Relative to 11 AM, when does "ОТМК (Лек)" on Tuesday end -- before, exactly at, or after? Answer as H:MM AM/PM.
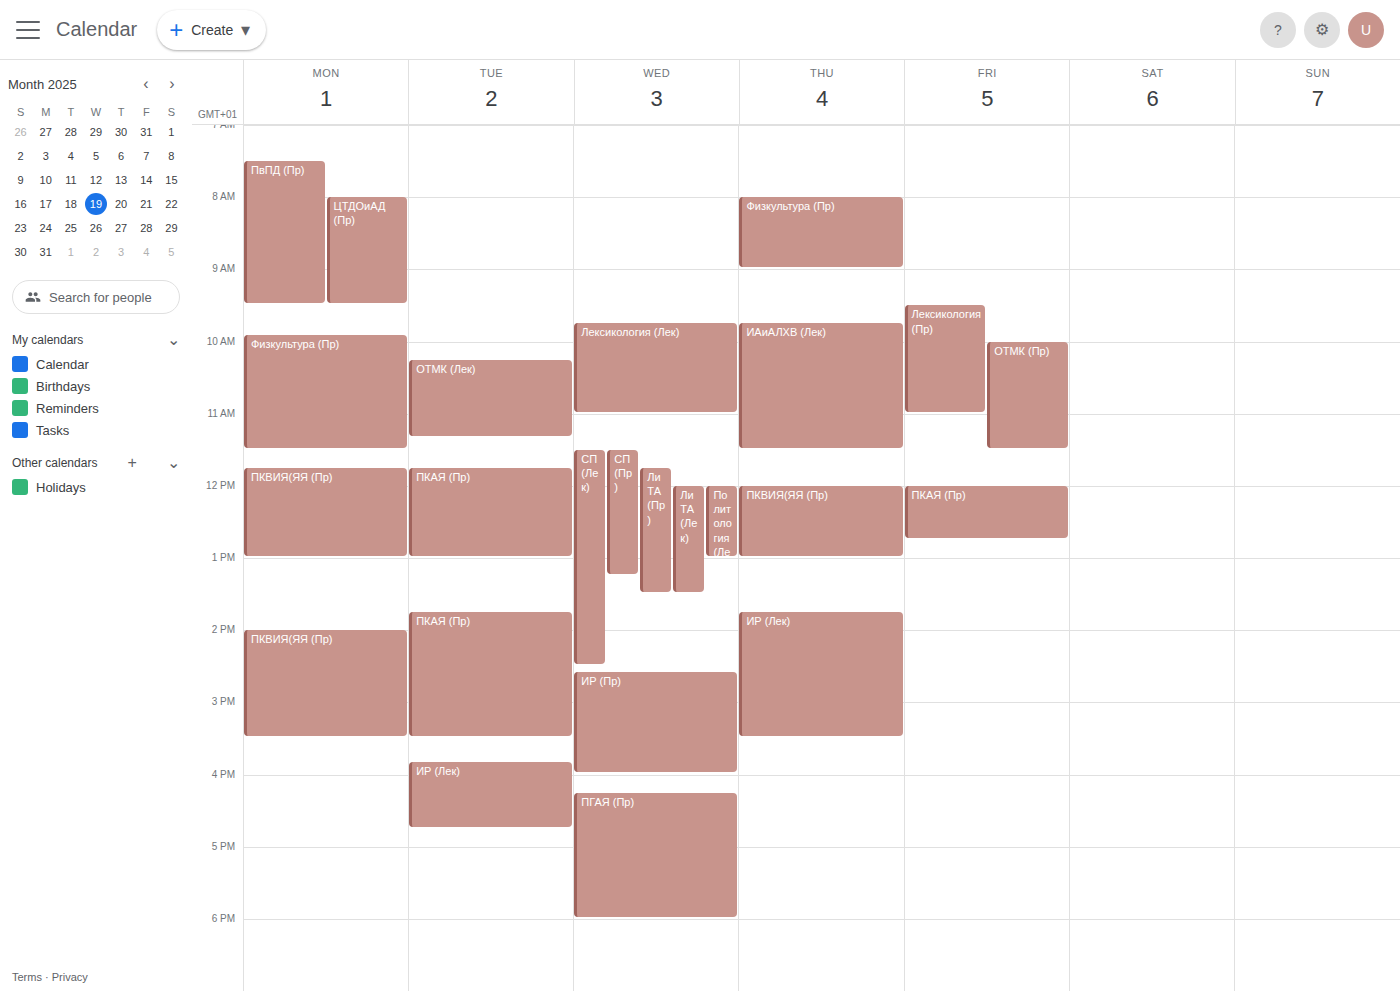
11:20 AM -- after 11 AM, 20 minutes below the 11 AM line.